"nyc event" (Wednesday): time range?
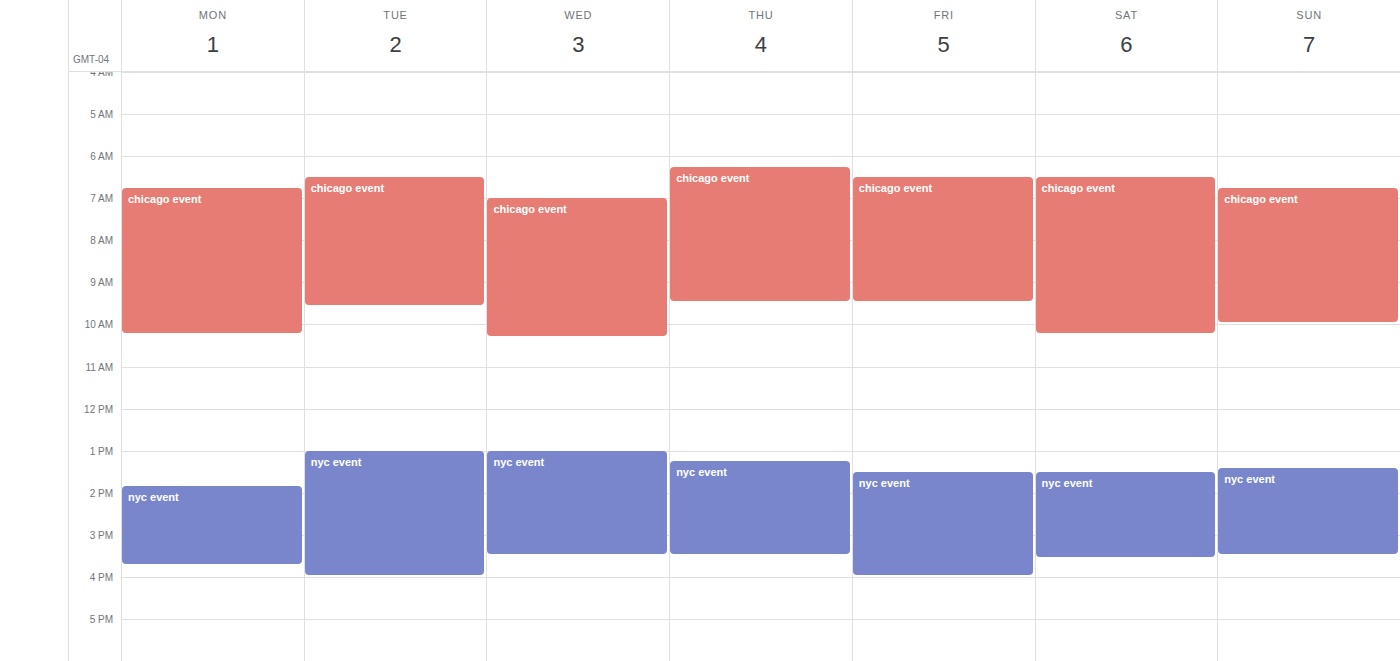
1:00 PM to 3:30 PM